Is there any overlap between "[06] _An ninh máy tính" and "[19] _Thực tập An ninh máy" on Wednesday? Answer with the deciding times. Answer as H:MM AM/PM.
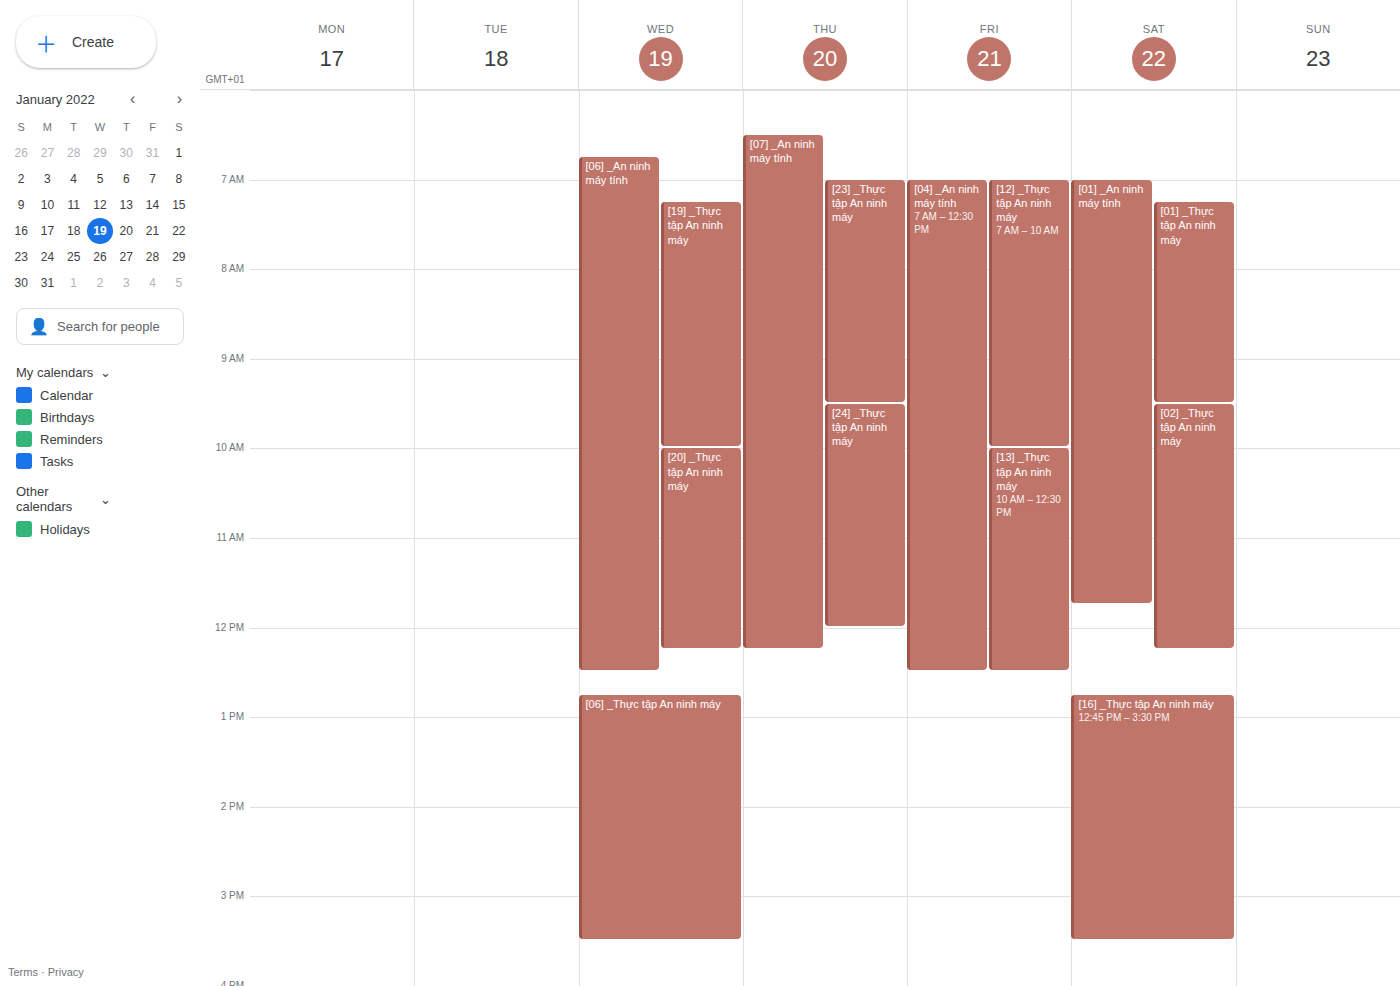
"[19] _Thực tập An ninh máy" runs 7:15 AM to 10:00 AM, inside "[06] _An ninh máy tính" -- they overlap.